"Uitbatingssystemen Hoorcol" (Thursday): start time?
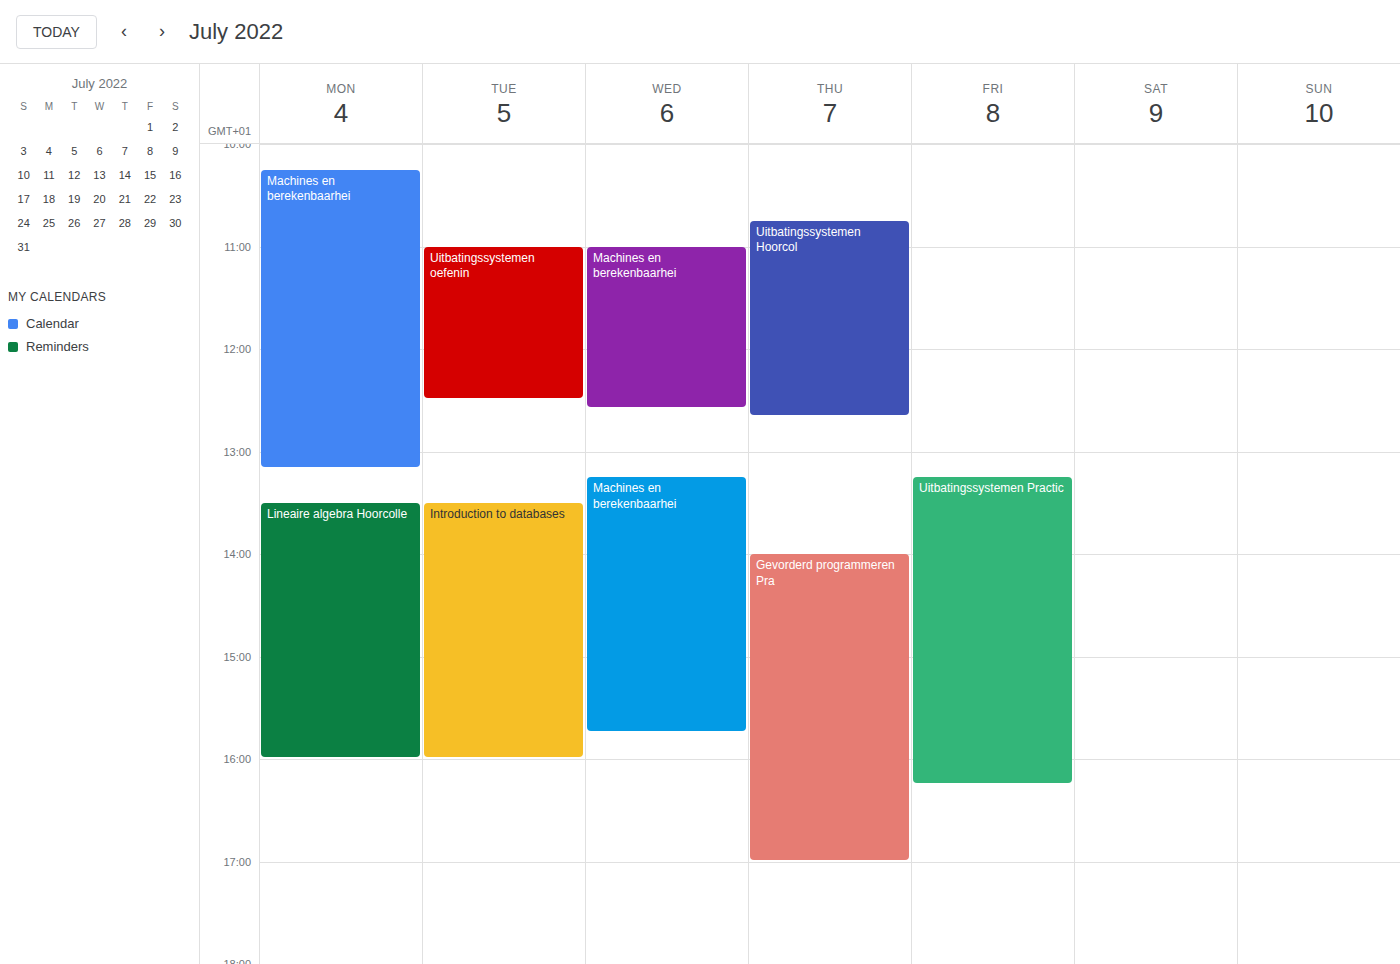
10:45 AM